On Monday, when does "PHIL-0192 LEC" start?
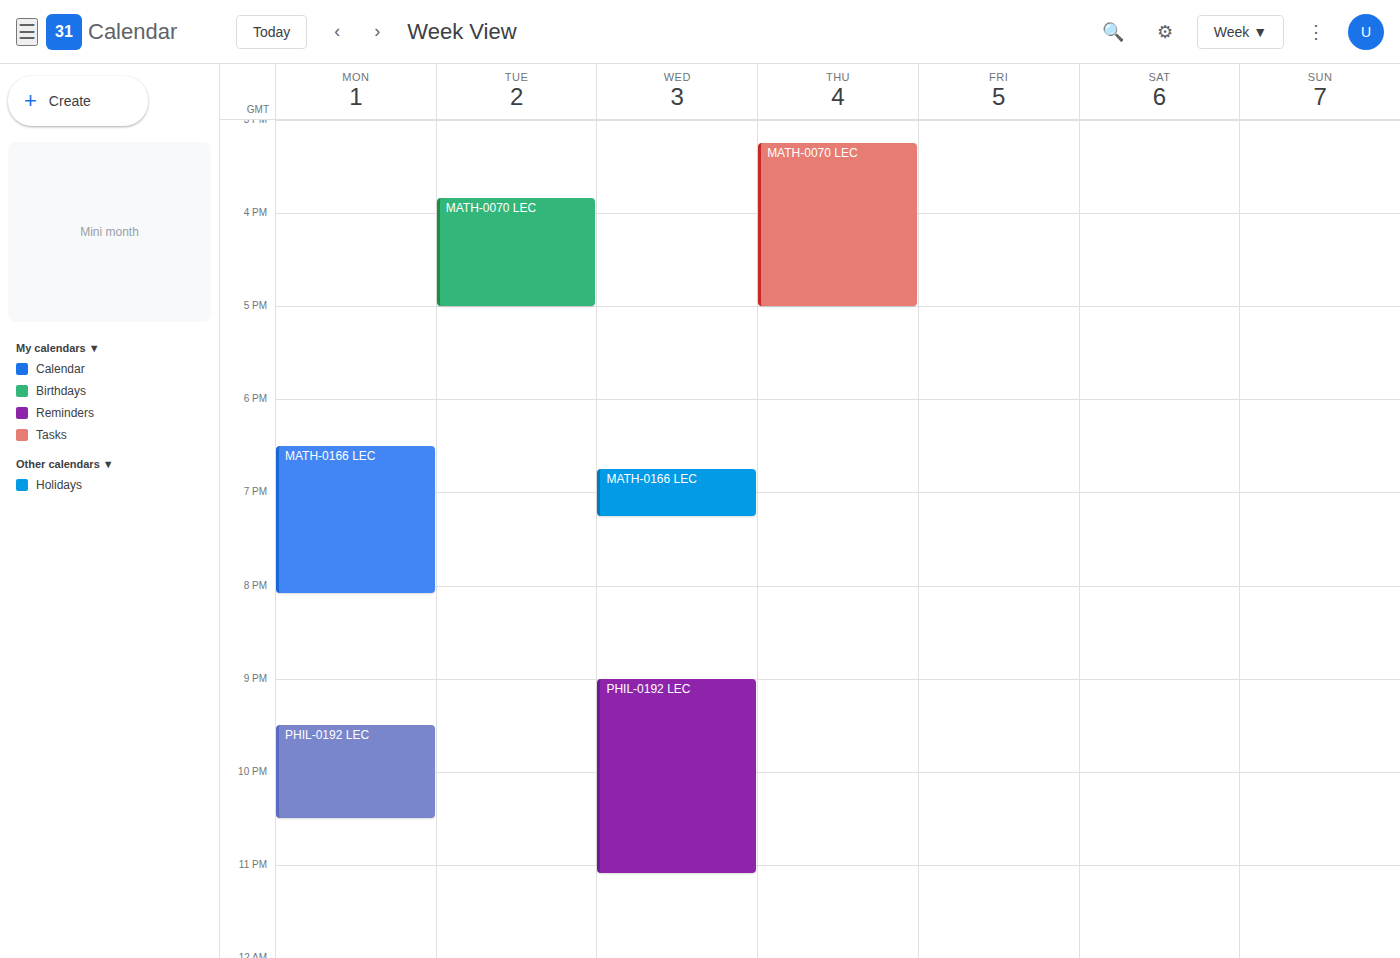
9:30 PM